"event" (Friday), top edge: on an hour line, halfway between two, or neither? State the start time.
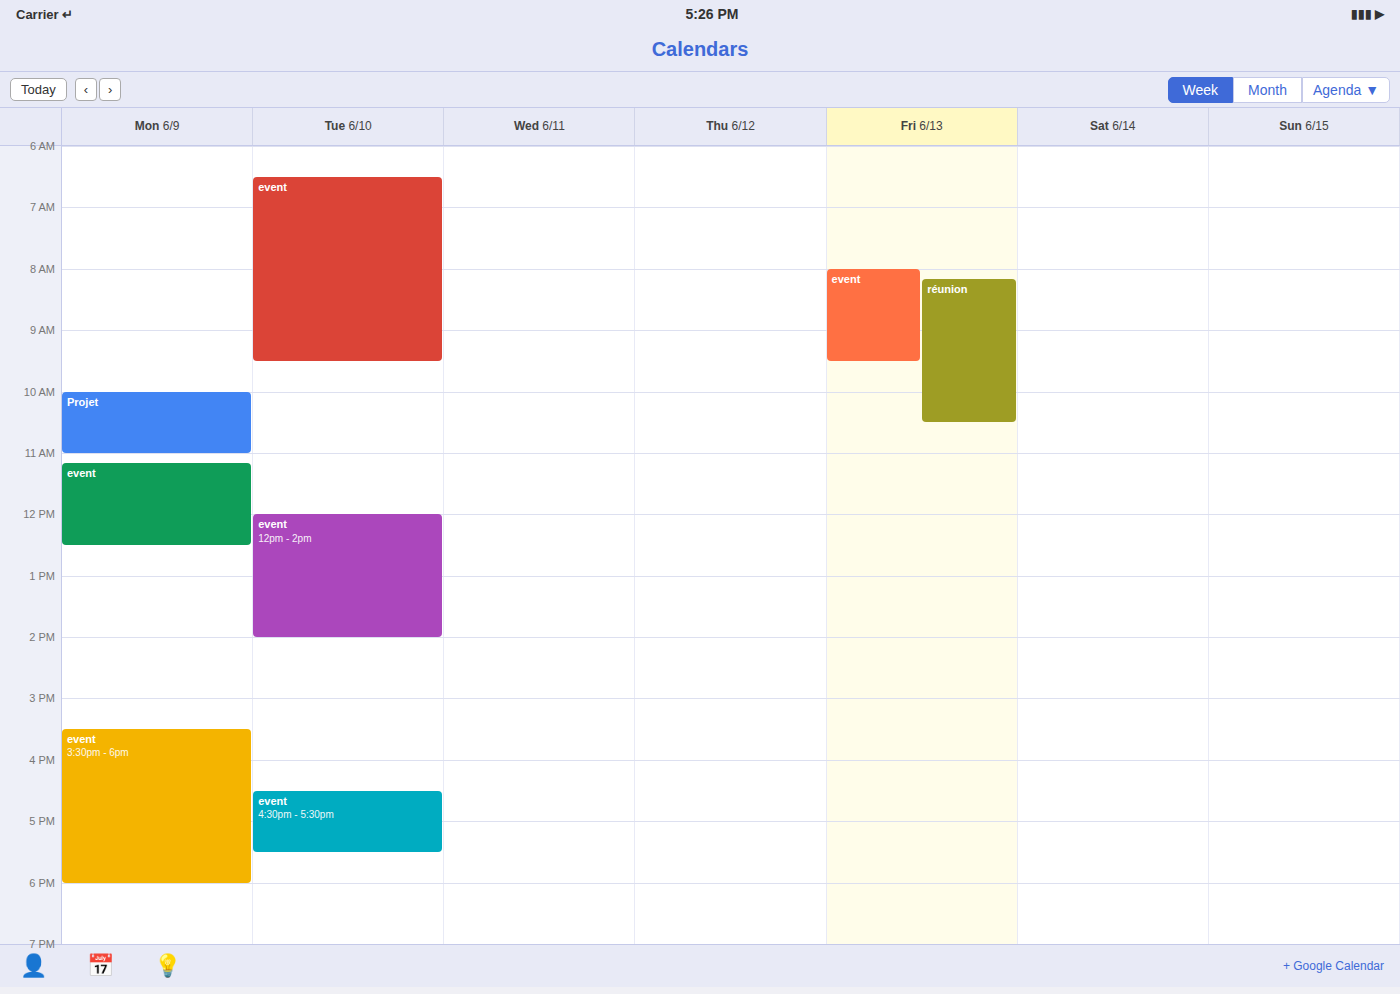
8:00 AM -- exactly on the 8 AM line.